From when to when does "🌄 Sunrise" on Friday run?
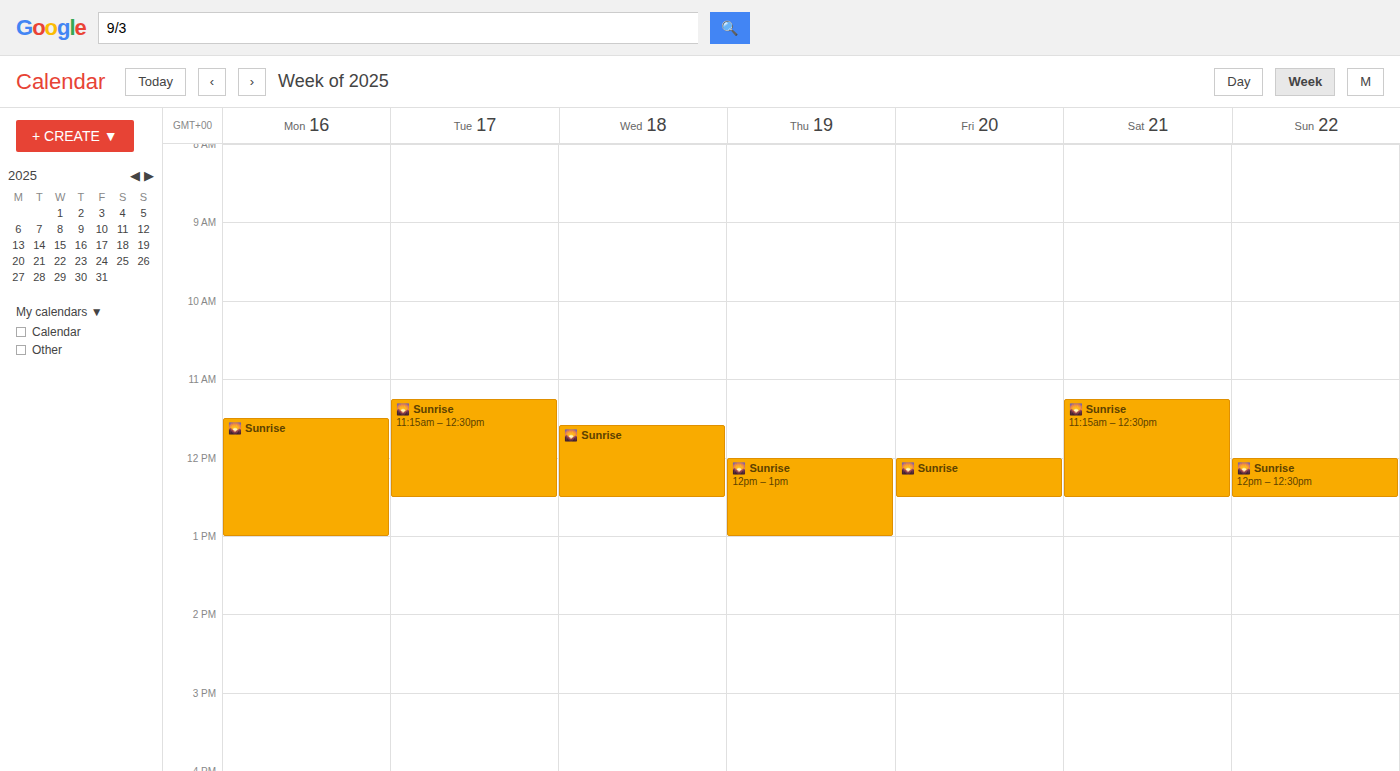
12:00 PM to 12:30 PM